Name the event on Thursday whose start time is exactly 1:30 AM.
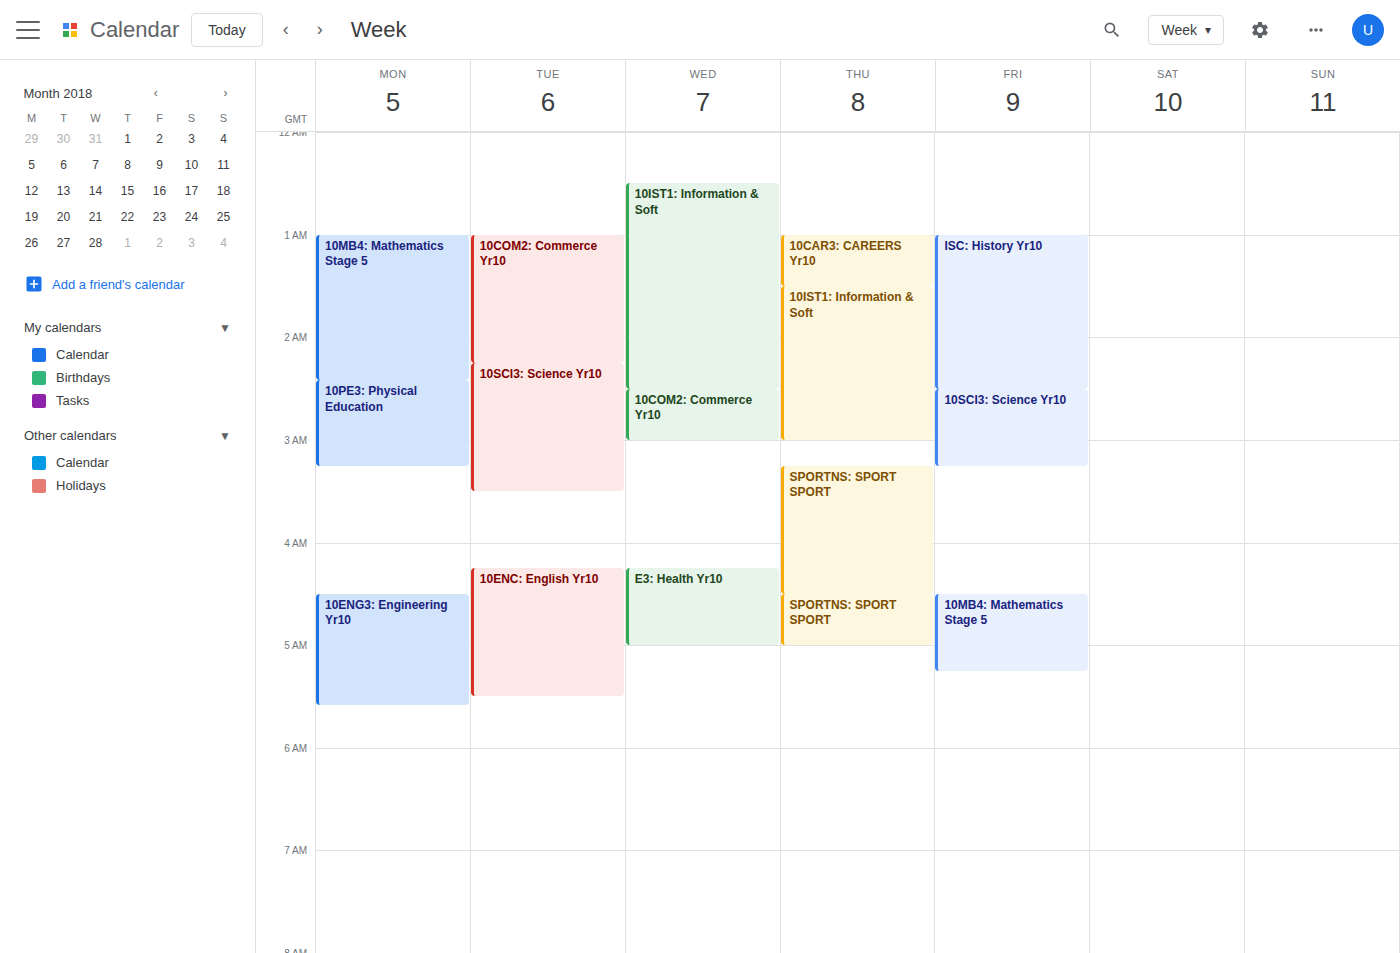
"10IST1: Information & Soft"